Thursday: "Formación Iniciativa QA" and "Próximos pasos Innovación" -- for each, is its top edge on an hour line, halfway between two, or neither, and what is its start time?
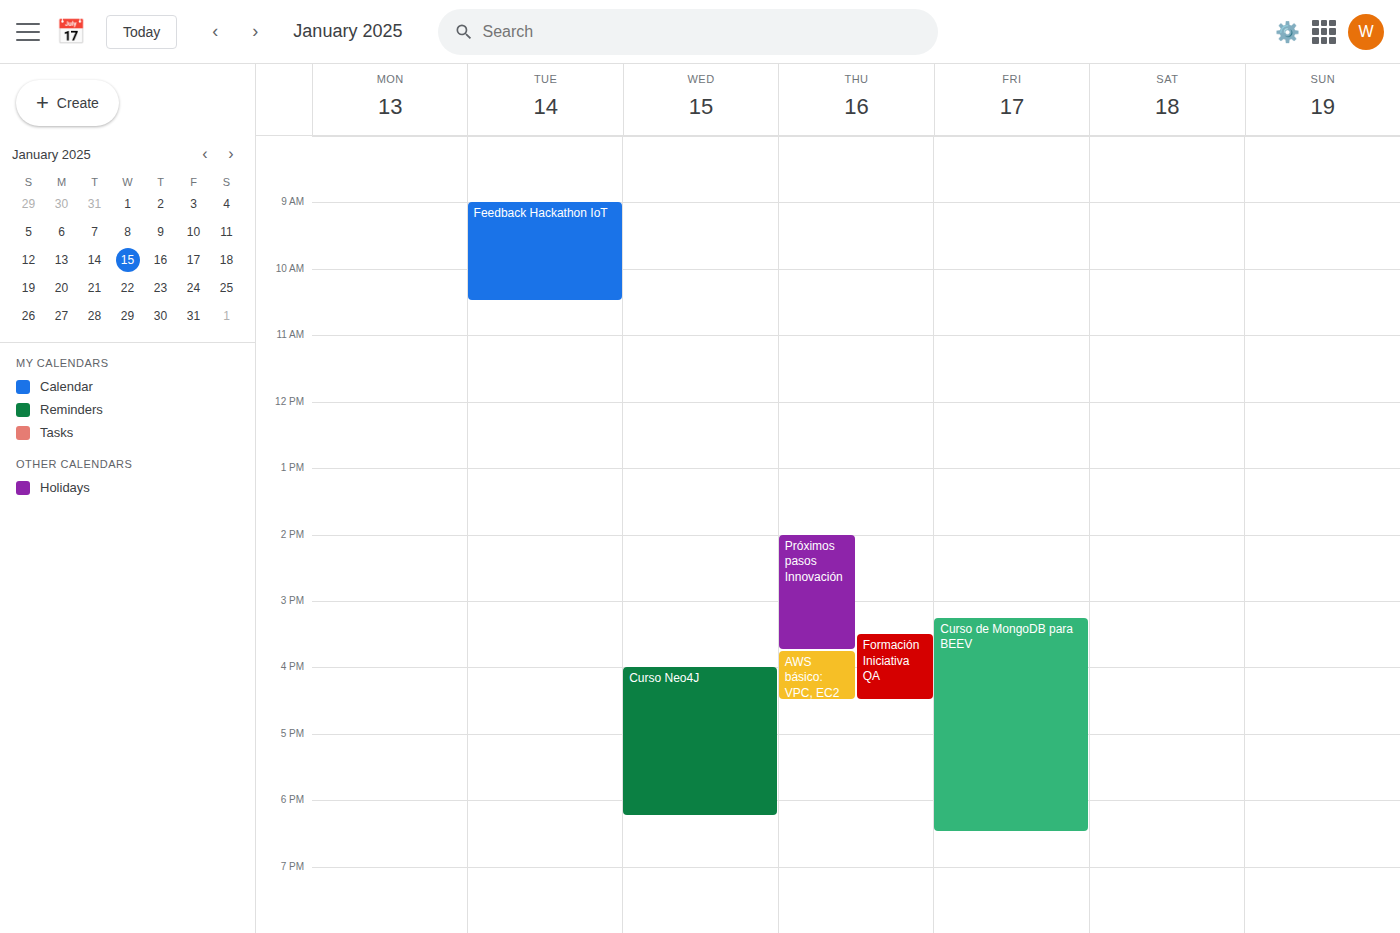
"Formación Iniciativa QA": 3:30 PM, halfway between the 3 PM and 4 PM lines. "Próximos pasos Innovación": 2:00 PM, exactly on the 2 PM line.